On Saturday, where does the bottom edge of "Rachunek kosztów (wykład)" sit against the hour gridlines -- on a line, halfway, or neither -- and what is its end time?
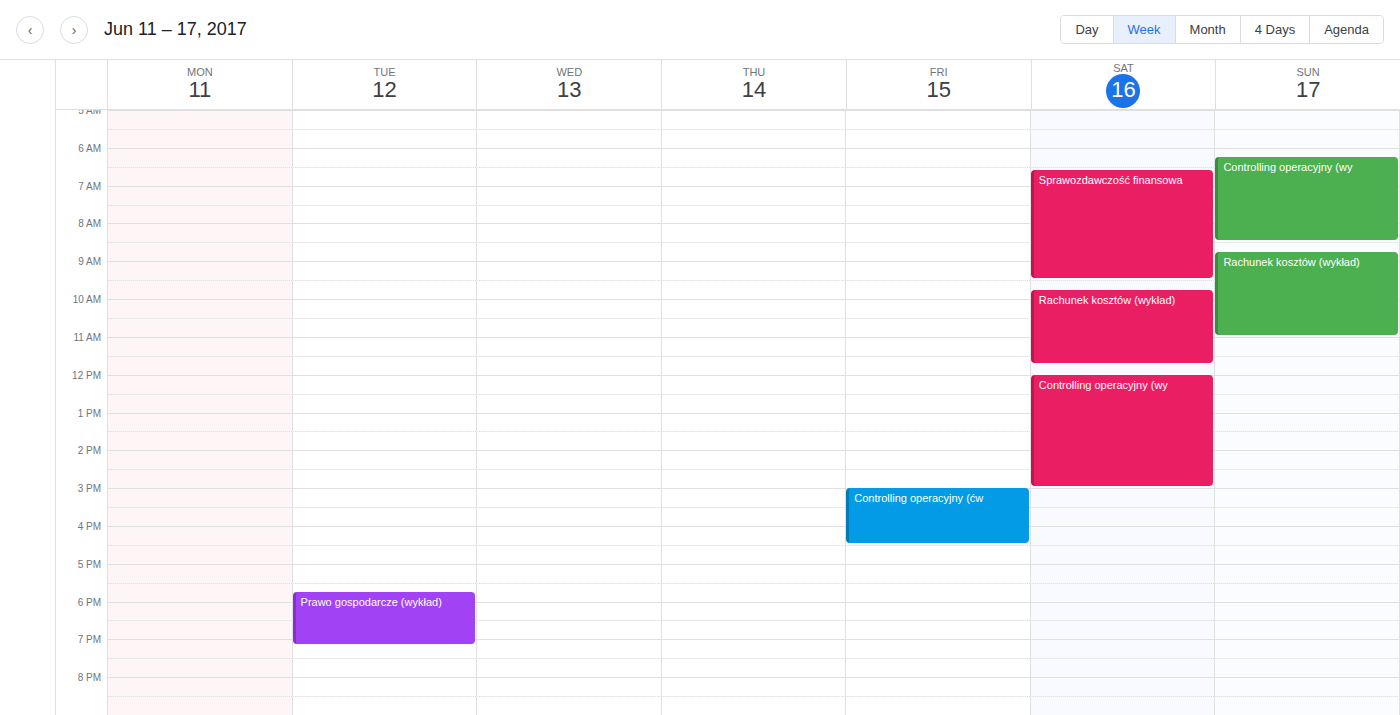
11:45 AM -- neither: three quarters of the way from the 11 AM line to the 12 PM line.